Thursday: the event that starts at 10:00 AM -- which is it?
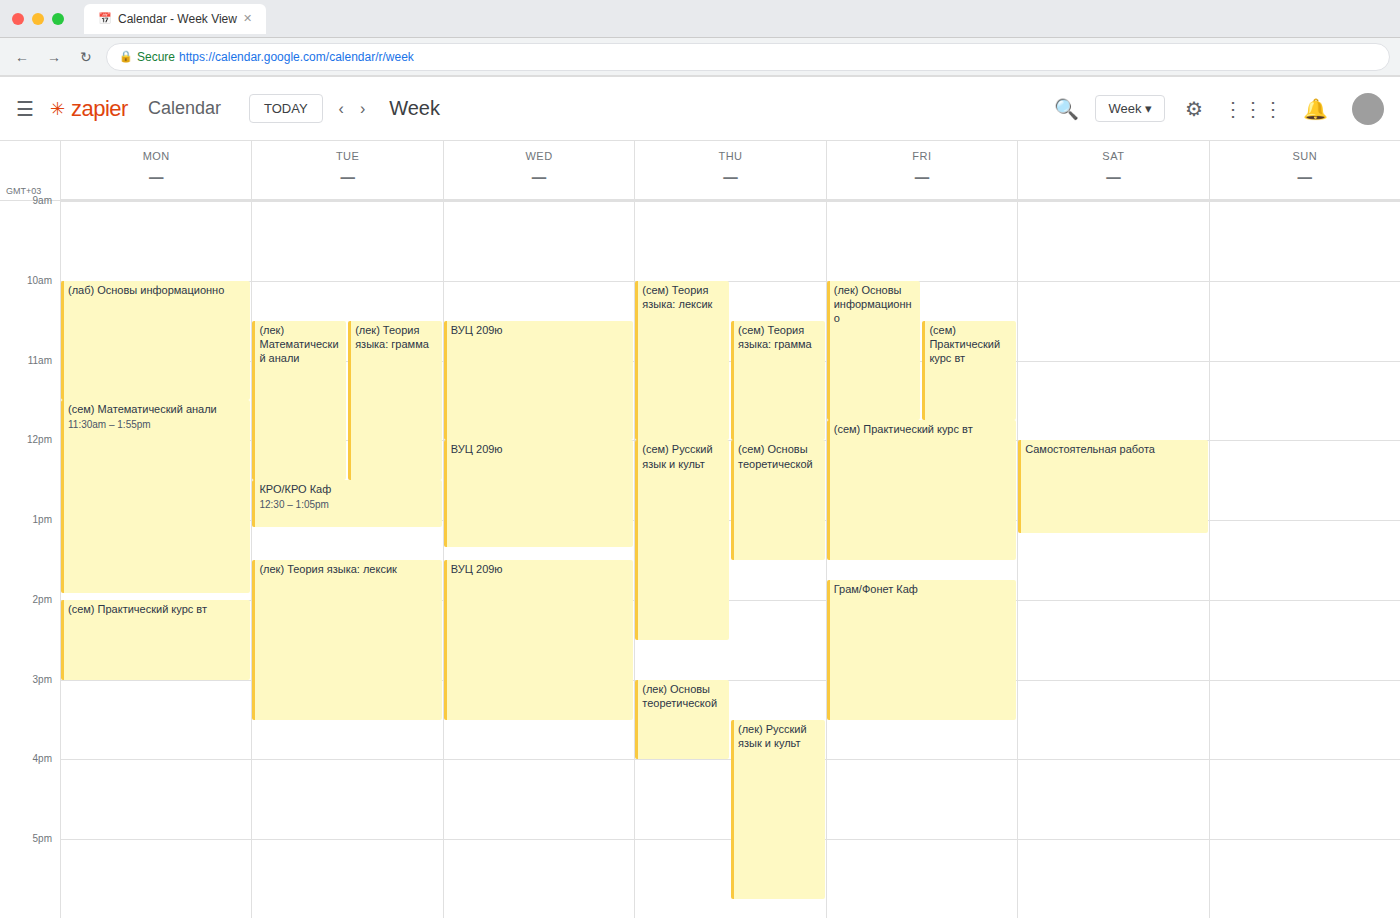
"(сем) Теория языка: лексик"